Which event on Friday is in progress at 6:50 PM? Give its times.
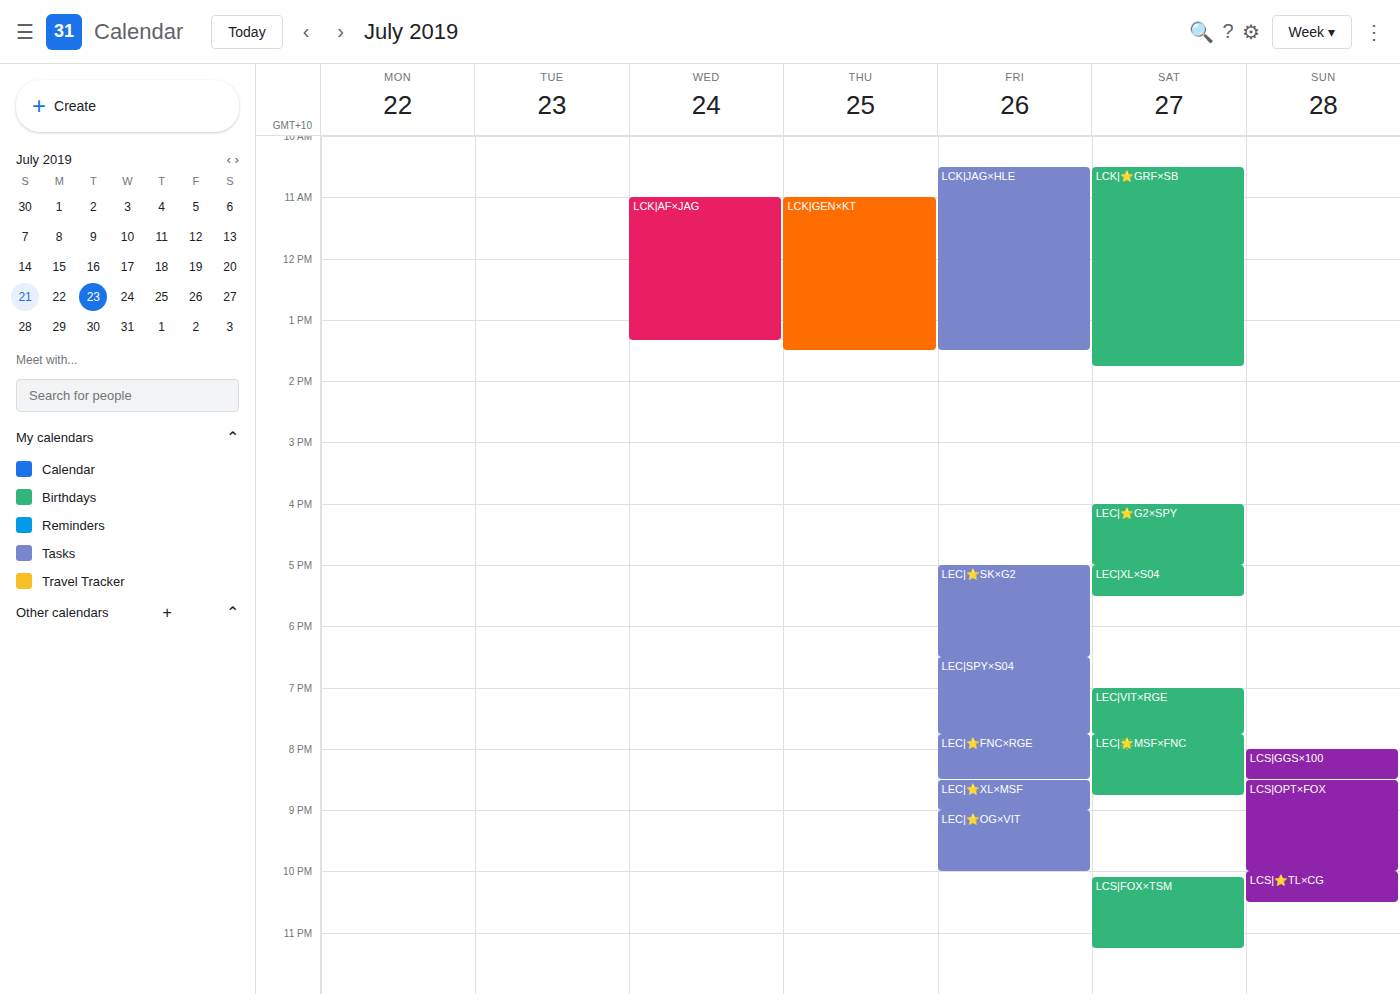
"LEC|SPY×S04", 6:30 PM to 7:45 PM